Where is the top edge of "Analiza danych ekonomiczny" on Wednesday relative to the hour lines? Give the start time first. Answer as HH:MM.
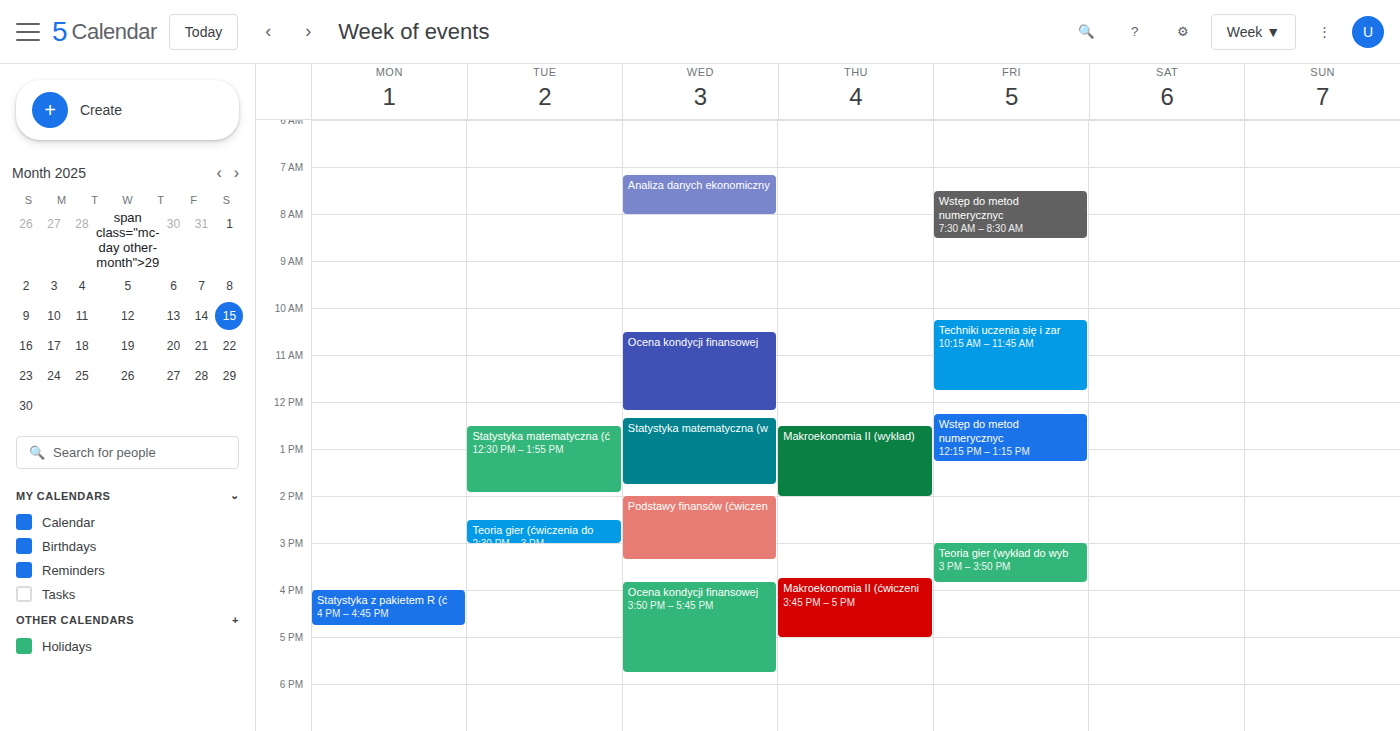
07:10 -- neither: 10 minutes below the 07:00 line and 50 minutes above the 08:00 line.